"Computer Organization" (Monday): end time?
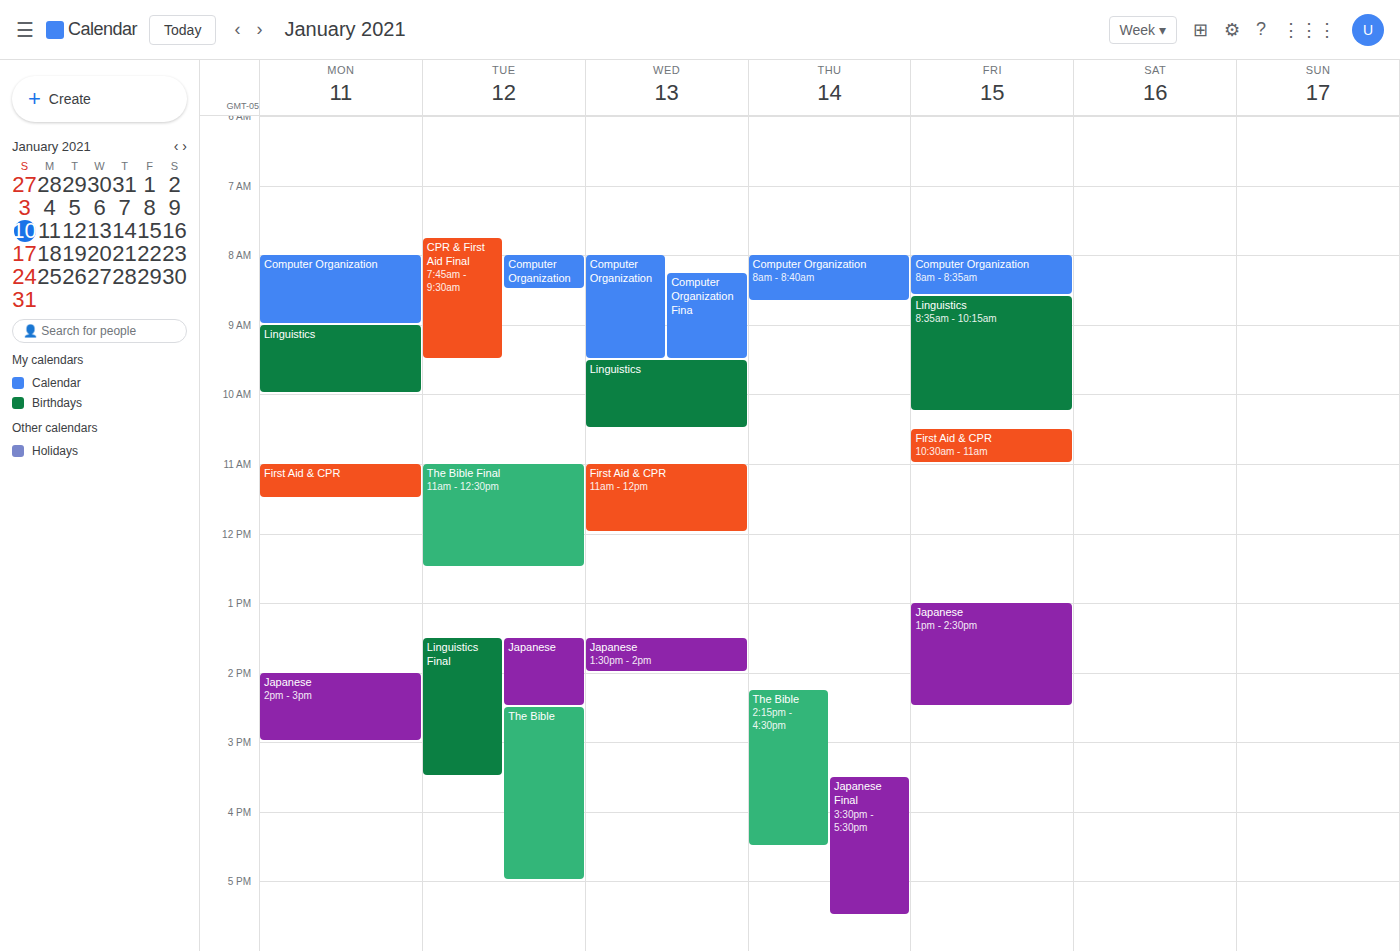
9:00 AM